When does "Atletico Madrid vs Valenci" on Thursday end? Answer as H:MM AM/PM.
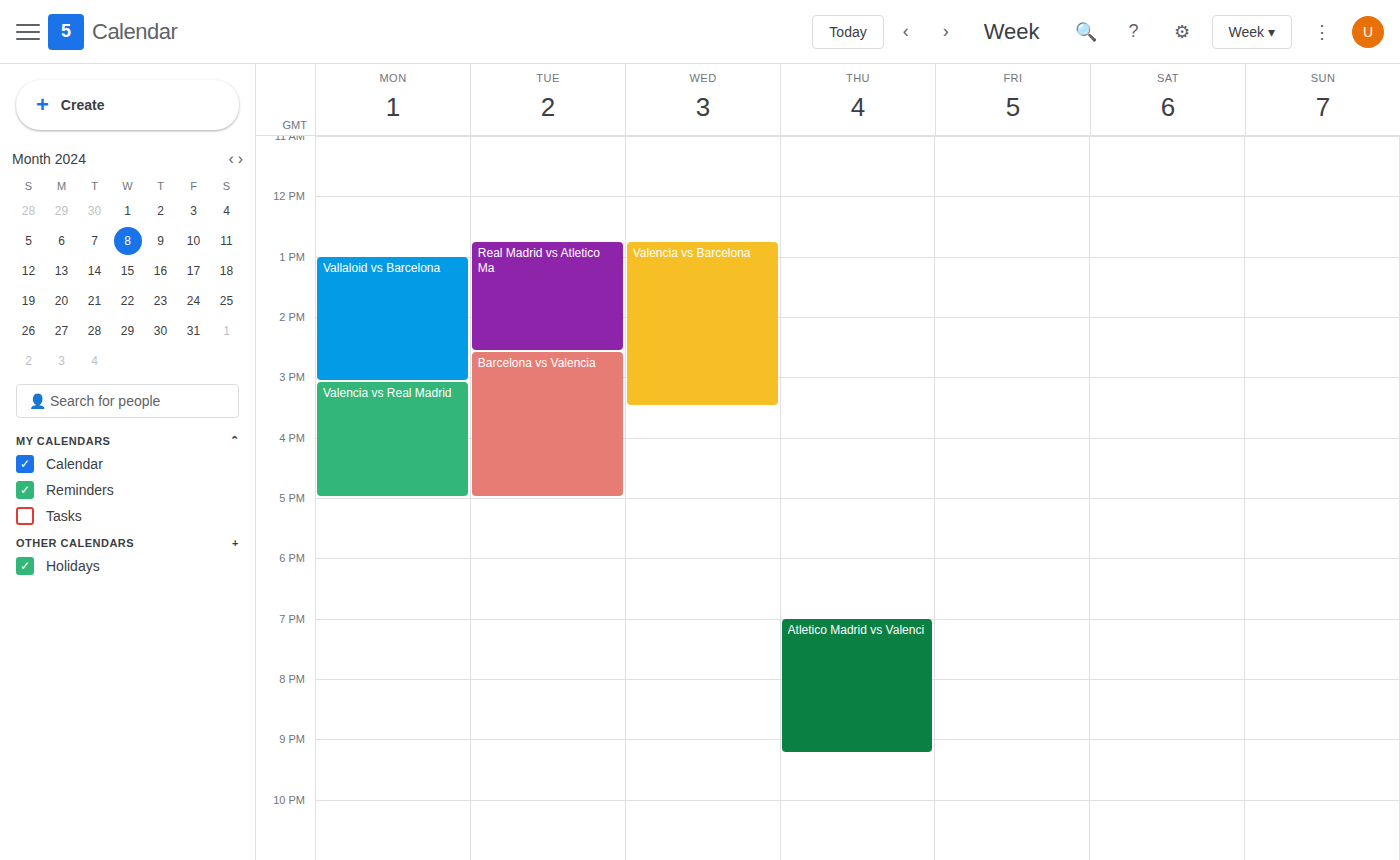
9:15 PM